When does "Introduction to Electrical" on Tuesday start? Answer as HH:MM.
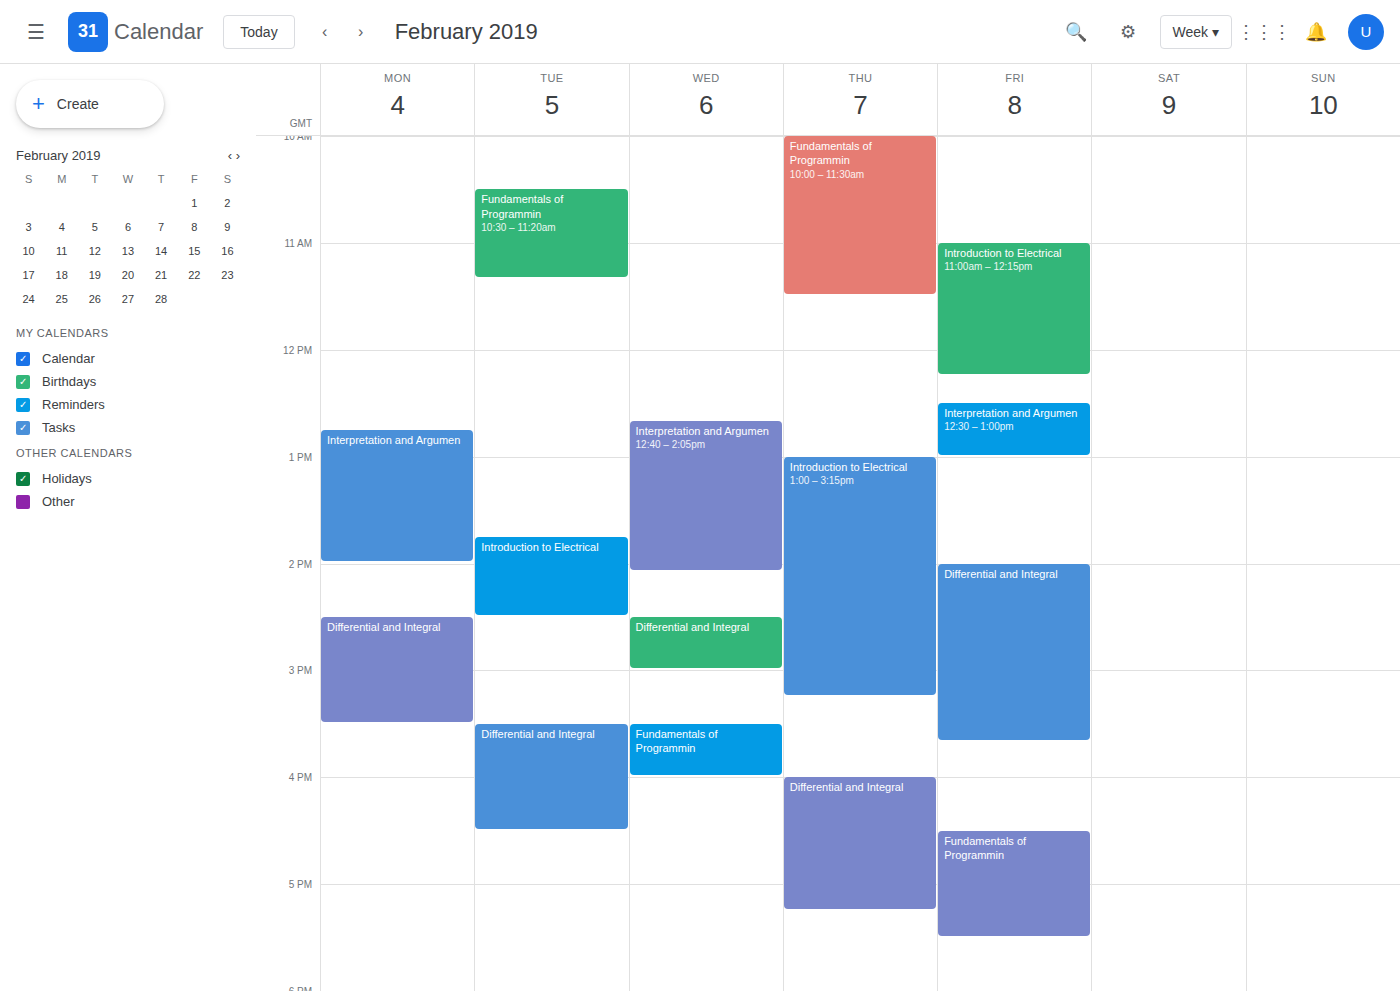
13:45